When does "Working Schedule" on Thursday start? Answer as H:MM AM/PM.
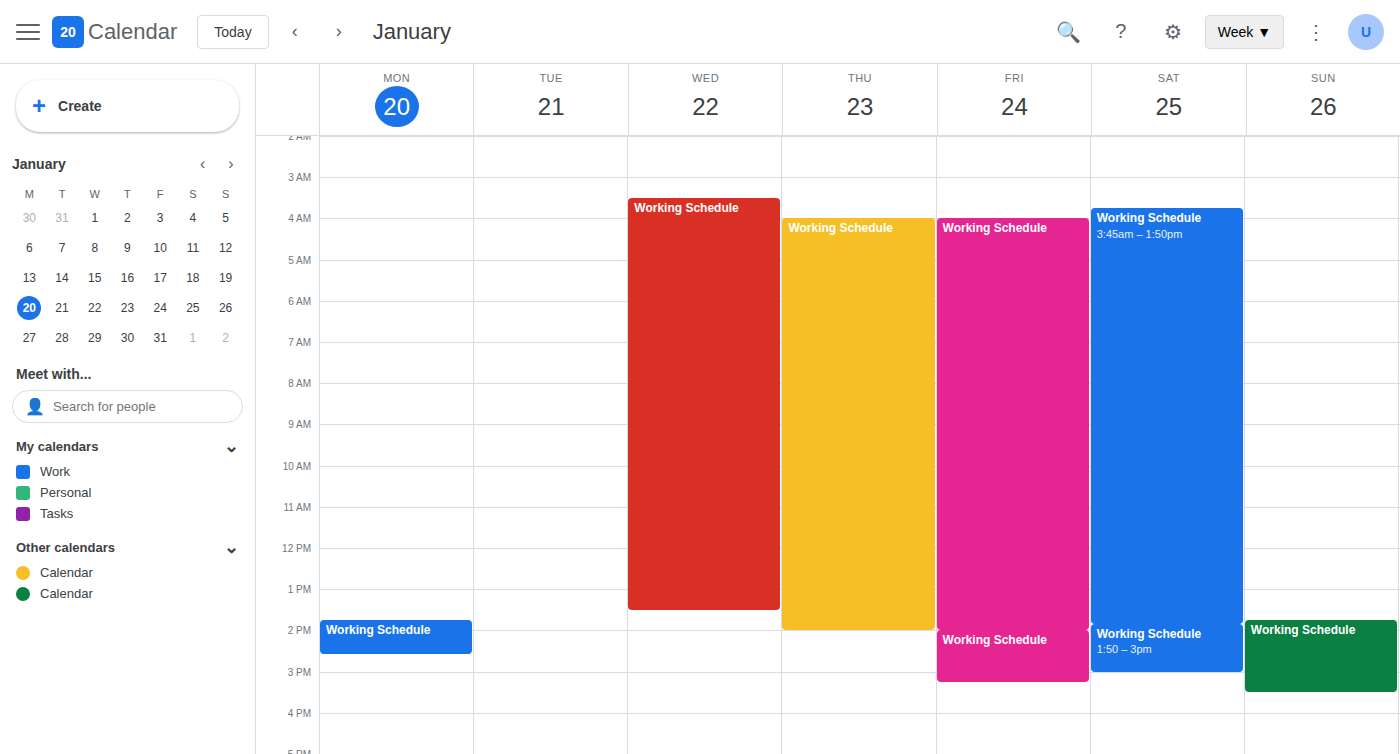
4:00 AM